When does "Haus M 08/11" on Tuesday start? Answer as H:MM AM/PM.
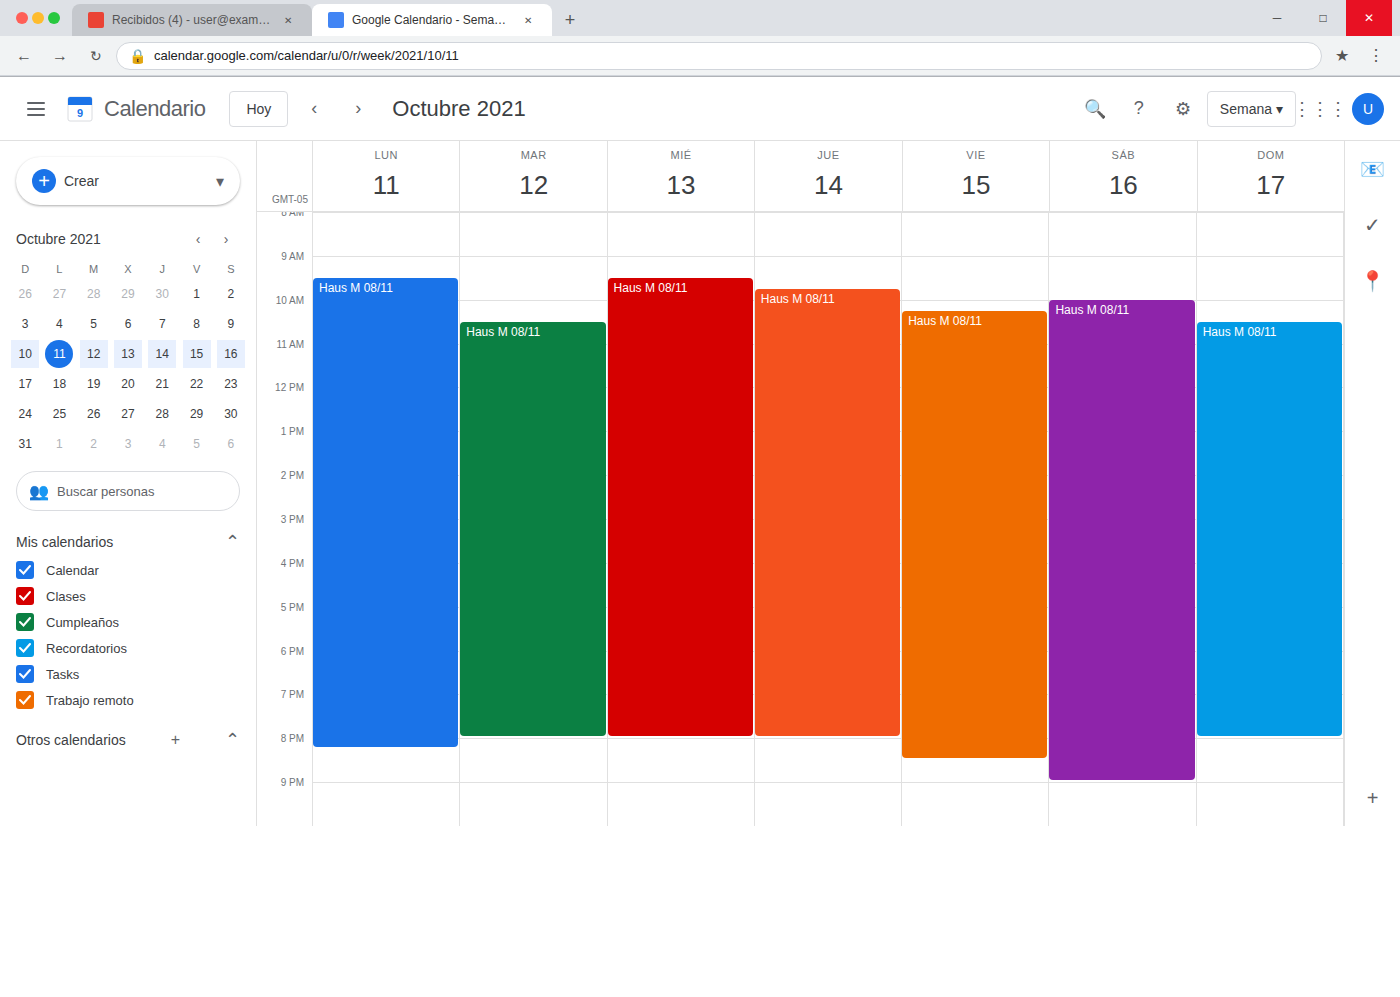
10:30 AM